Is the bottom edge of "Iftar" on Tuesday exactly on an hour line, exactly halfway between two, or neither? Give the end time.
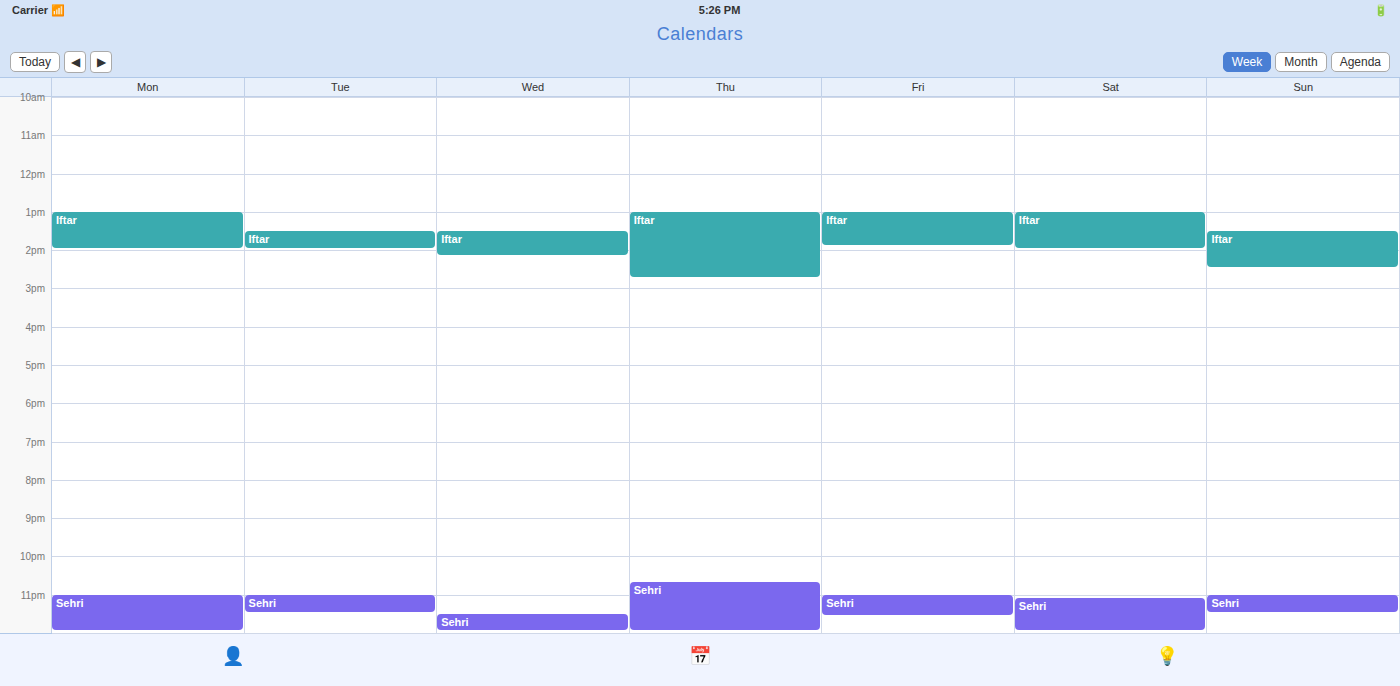
2:00 PM -- exactly on the 2 PM line.